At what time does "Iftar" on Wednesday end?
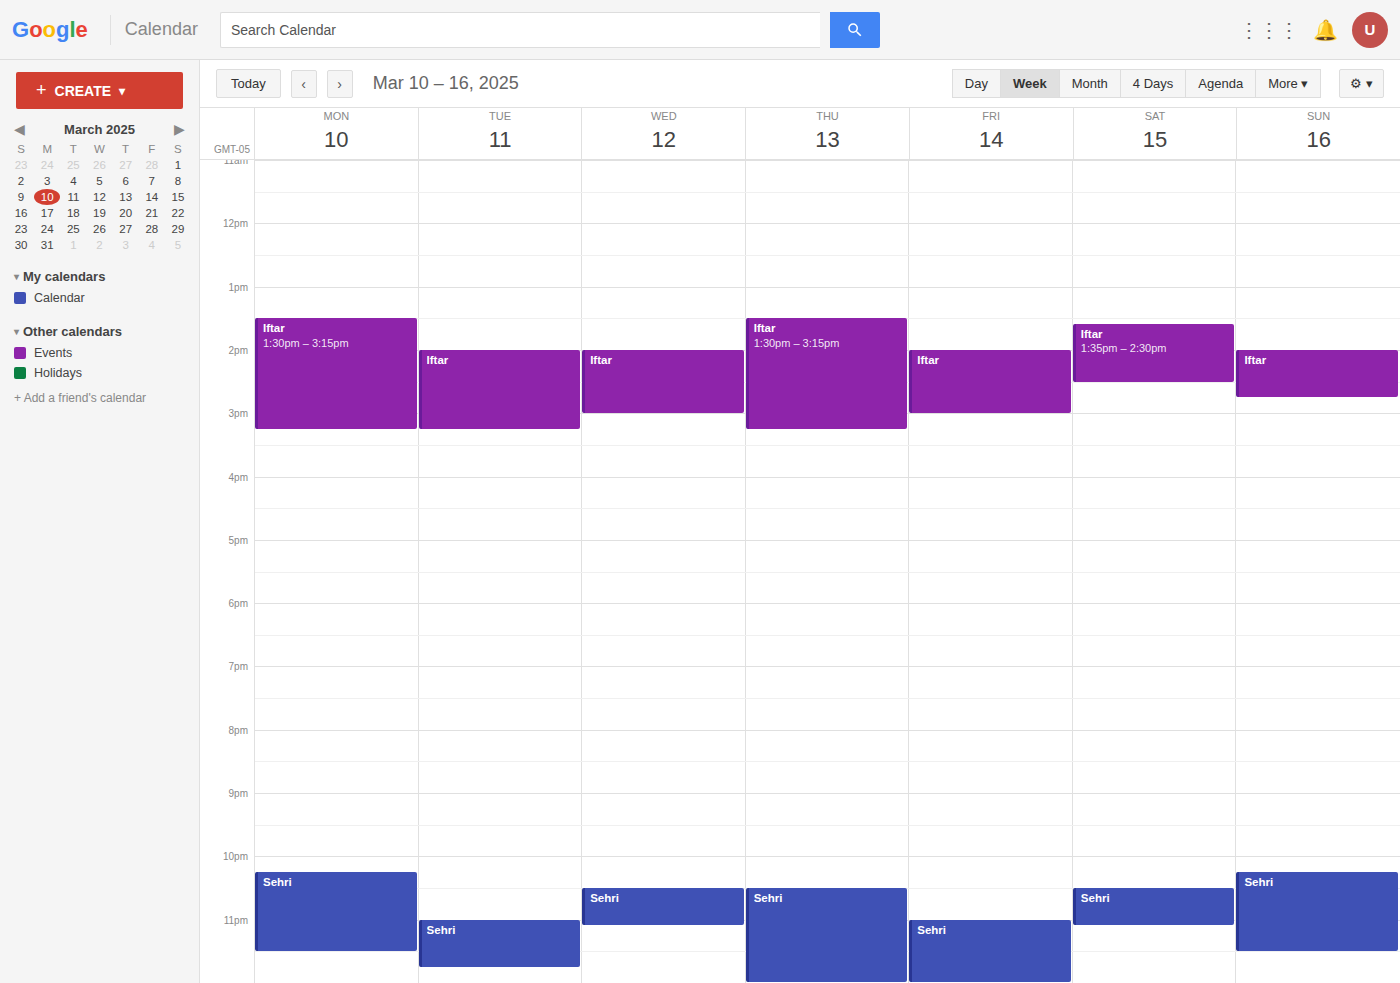
3:00 PM